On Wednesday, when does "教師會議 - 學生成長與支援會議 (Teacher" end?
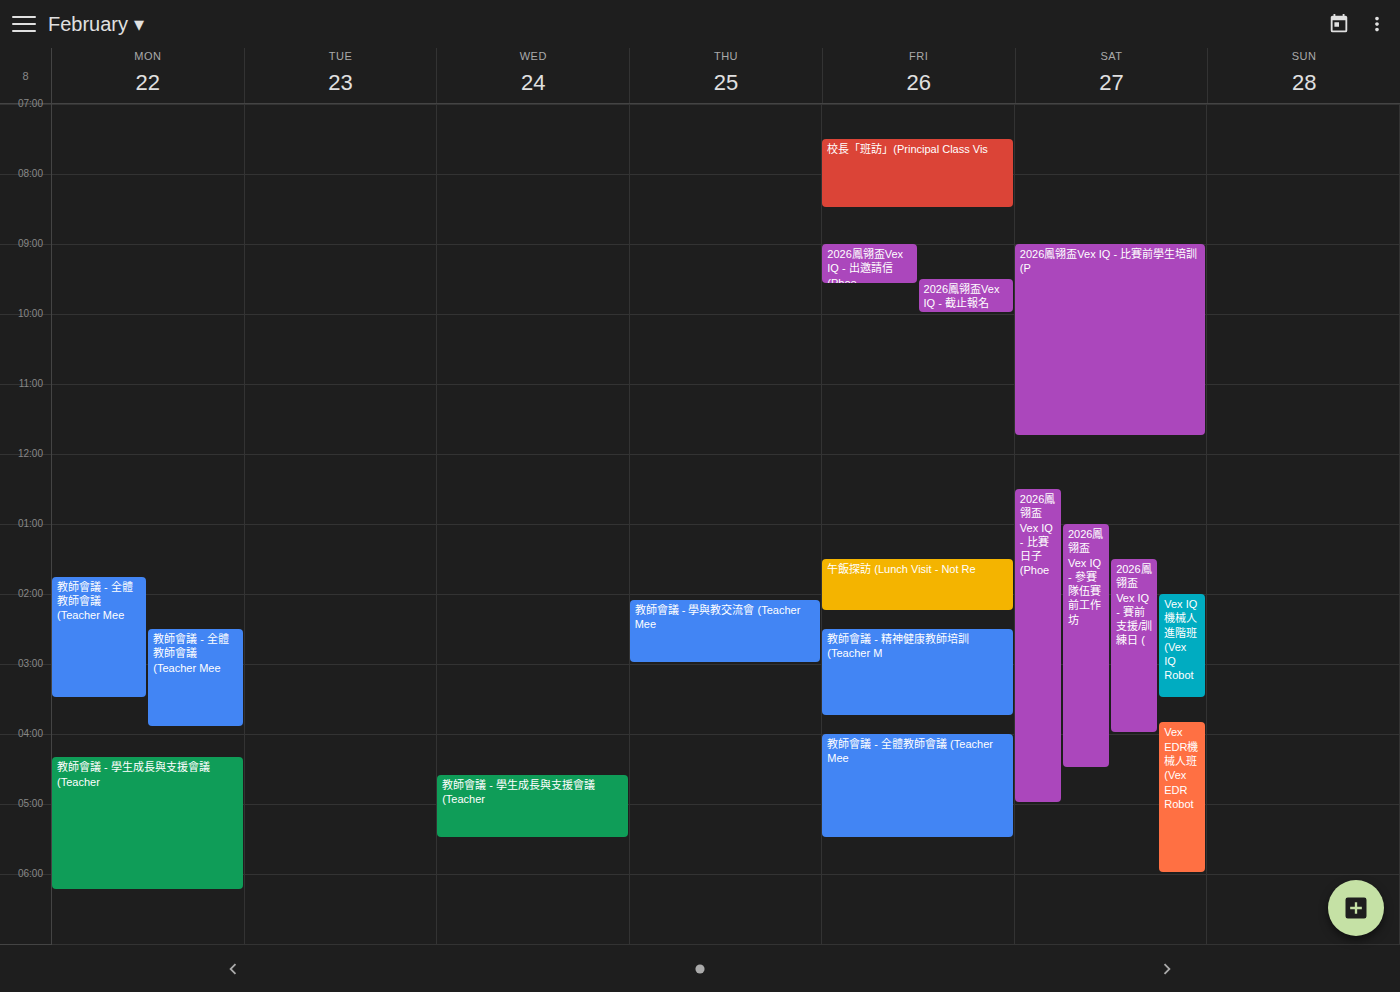
17:30